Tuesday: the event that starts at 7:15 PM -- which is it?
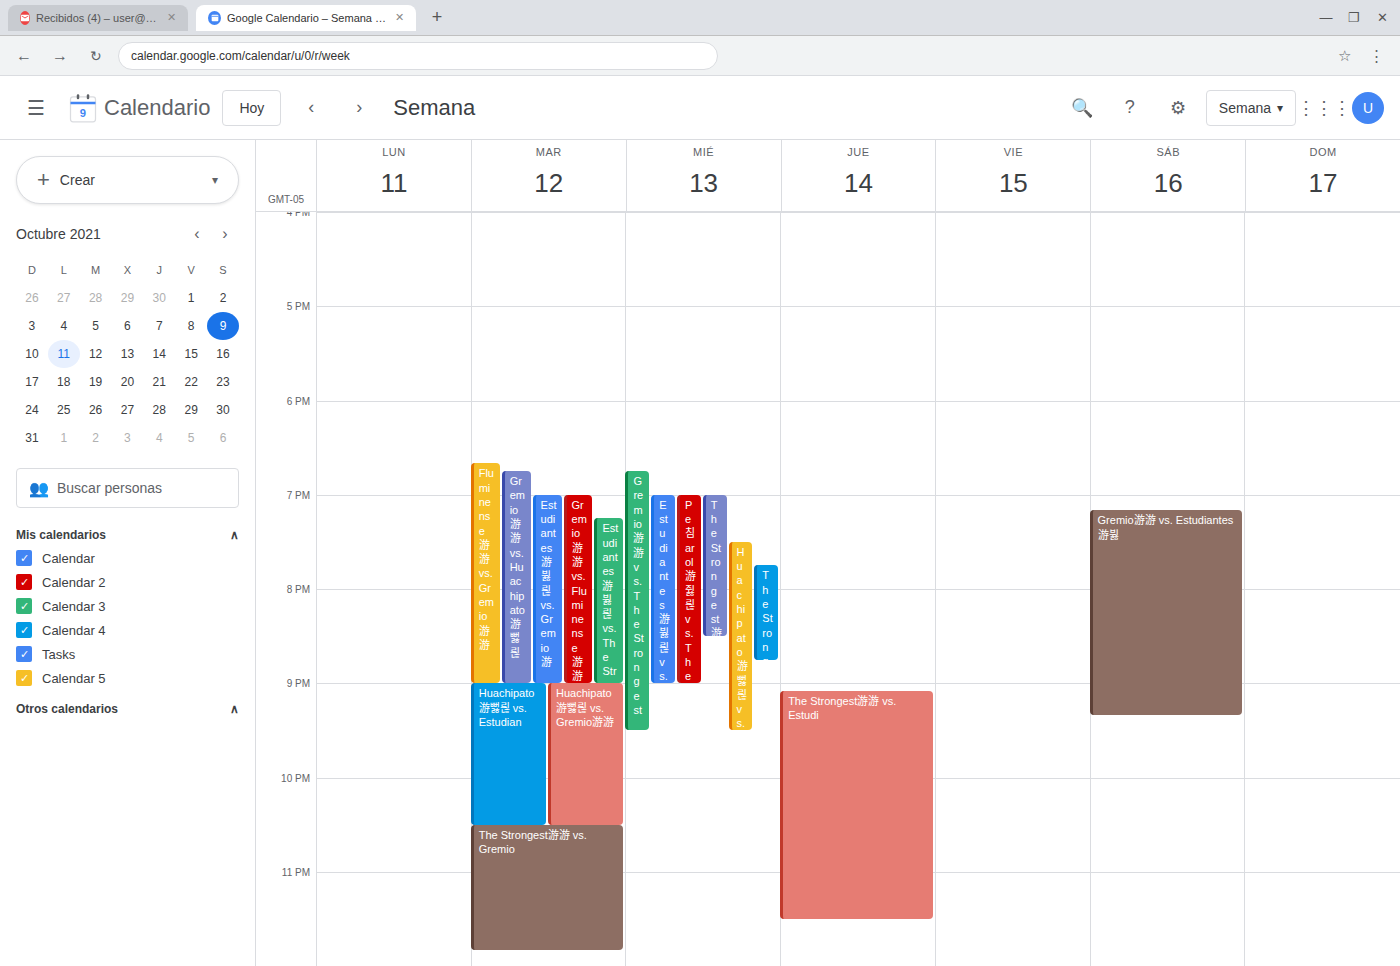
"Estudiantes游뷣릖 vs. The Str"